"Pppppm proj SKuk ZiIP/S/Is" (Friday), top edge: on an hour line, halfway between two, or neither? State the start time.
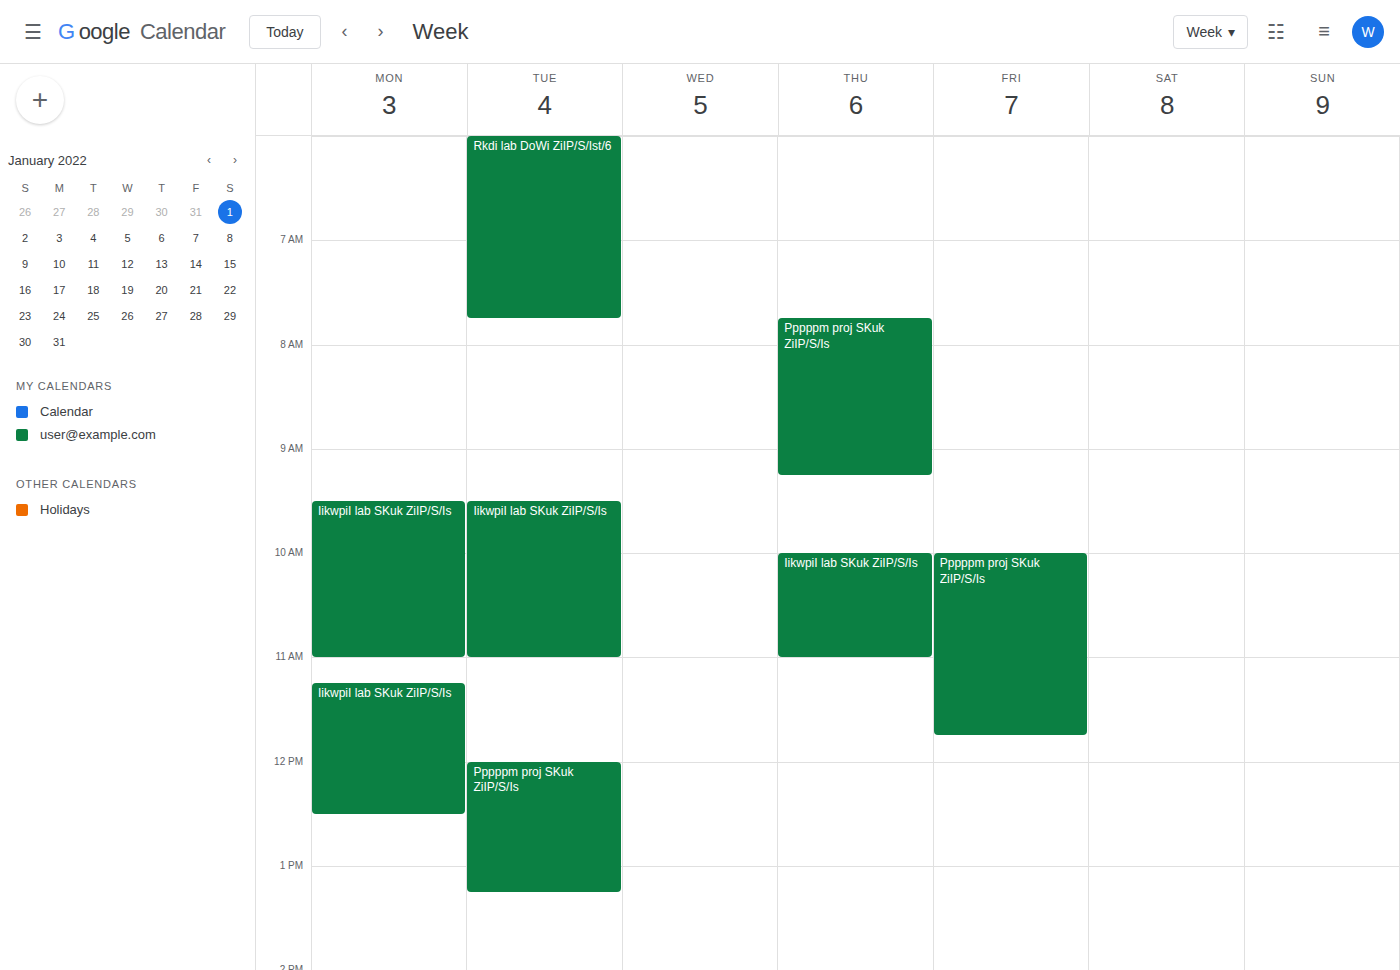
10:00 -- exactly on the 10:00 line.